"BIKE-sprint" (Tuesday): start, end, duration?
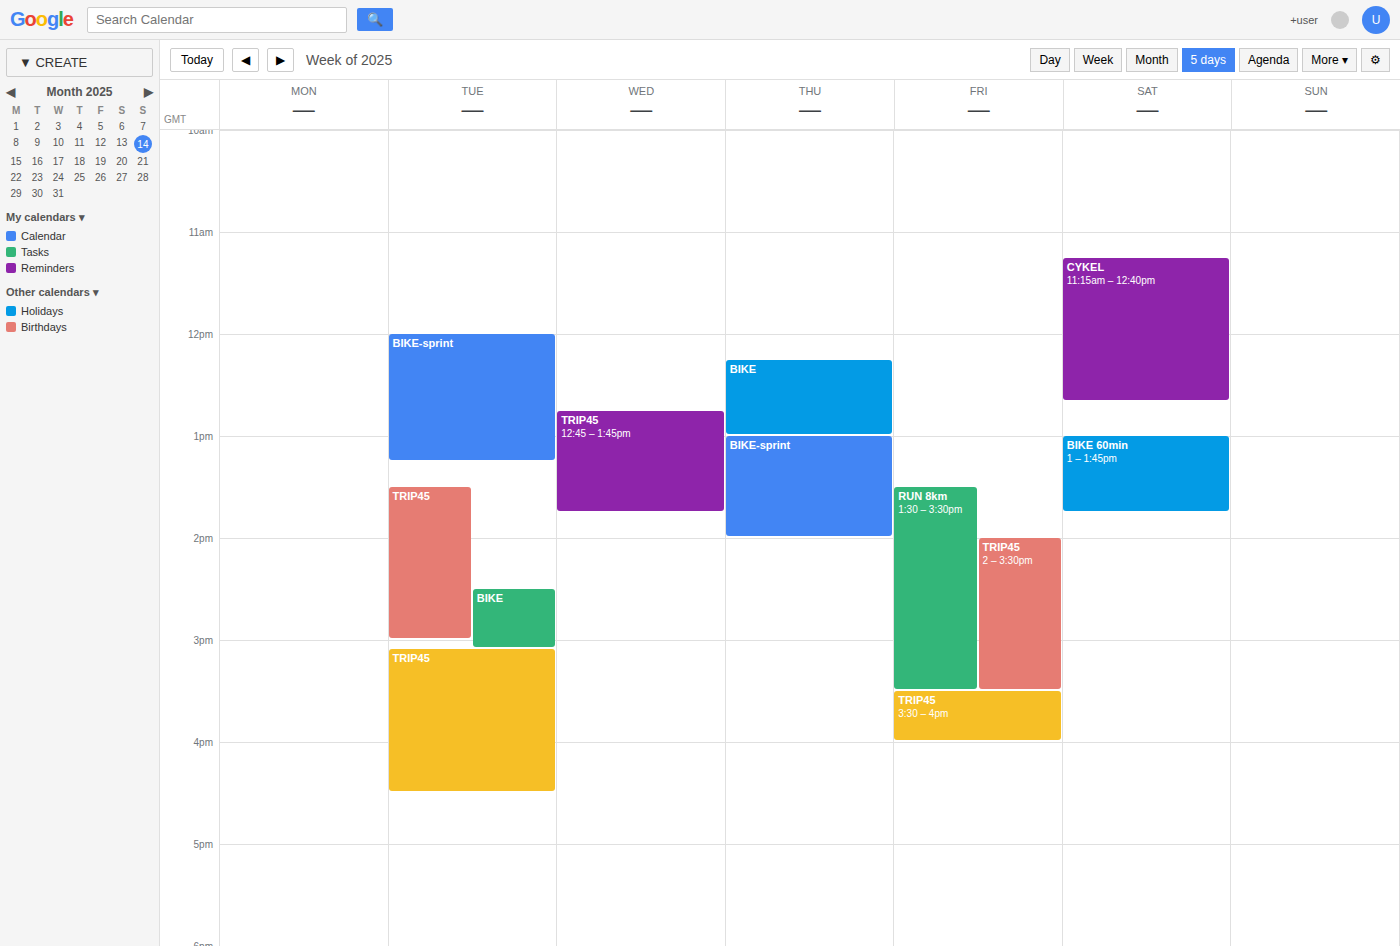
12:00 PM to 1:15 PM, 1 hour 15 minutes